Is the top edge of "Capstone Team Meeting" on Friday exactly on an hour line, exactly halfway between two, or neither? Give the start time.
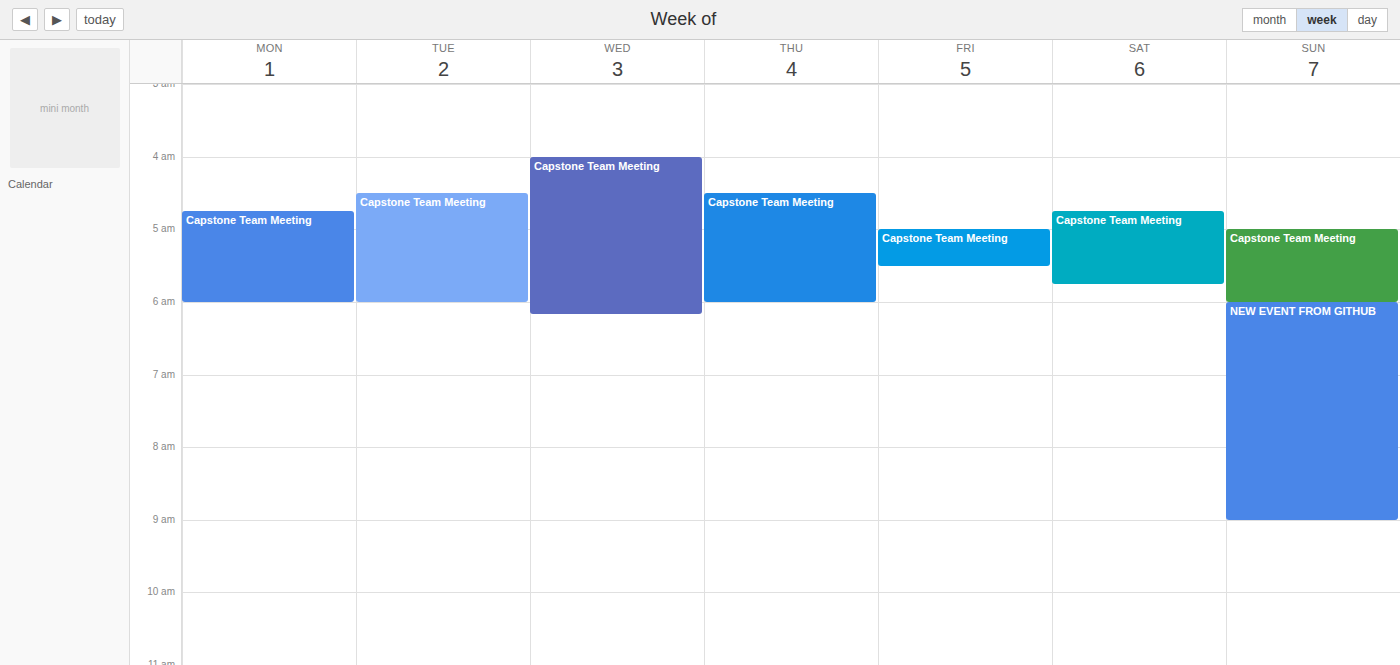
5:00 AM -- exactly on the 5 AM line.